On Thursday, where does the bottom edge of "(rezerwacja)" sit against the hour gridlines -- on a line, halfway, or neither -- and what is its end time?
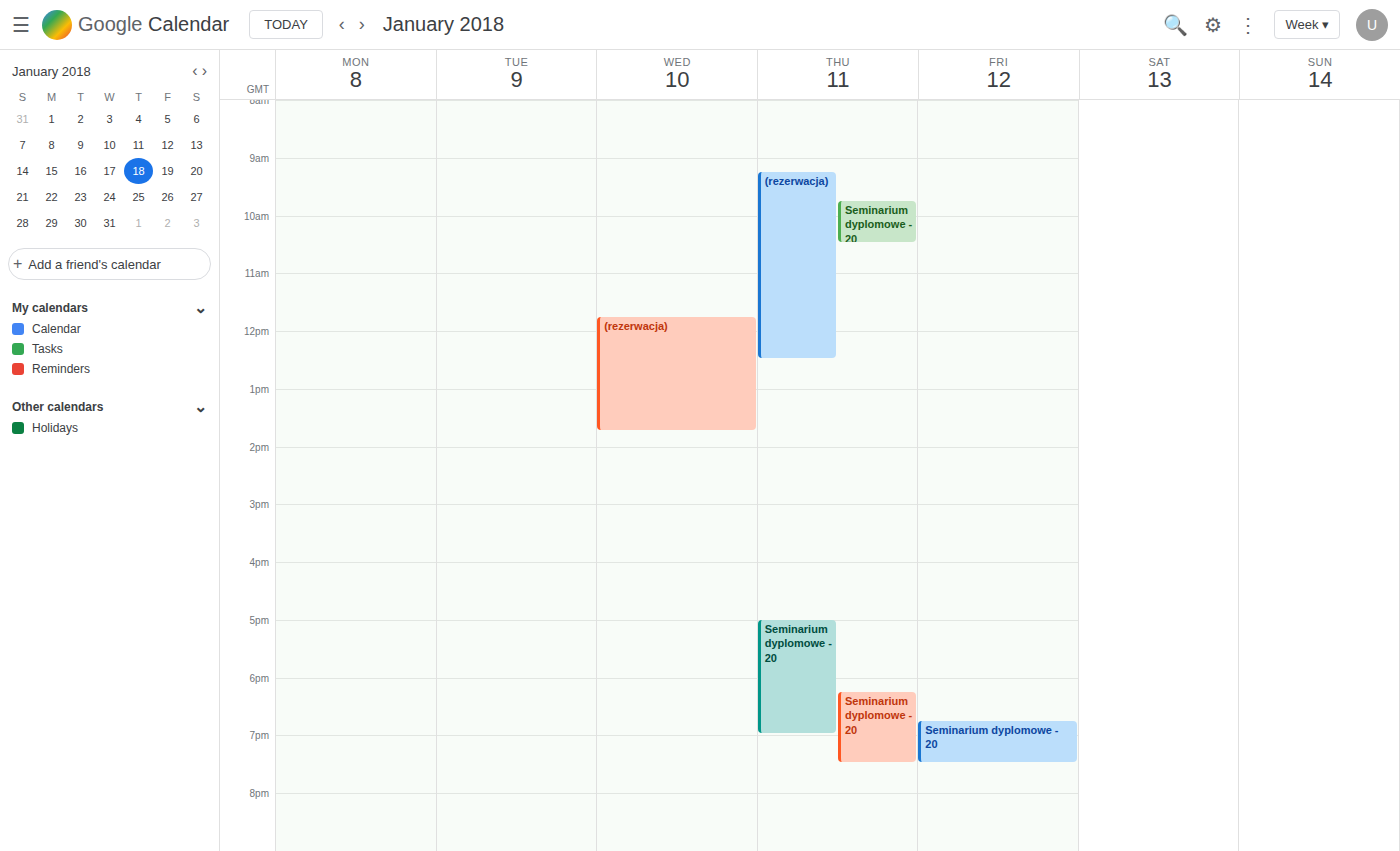
12:30 PM -- halfway between the 12 PM and 1 PM lines.